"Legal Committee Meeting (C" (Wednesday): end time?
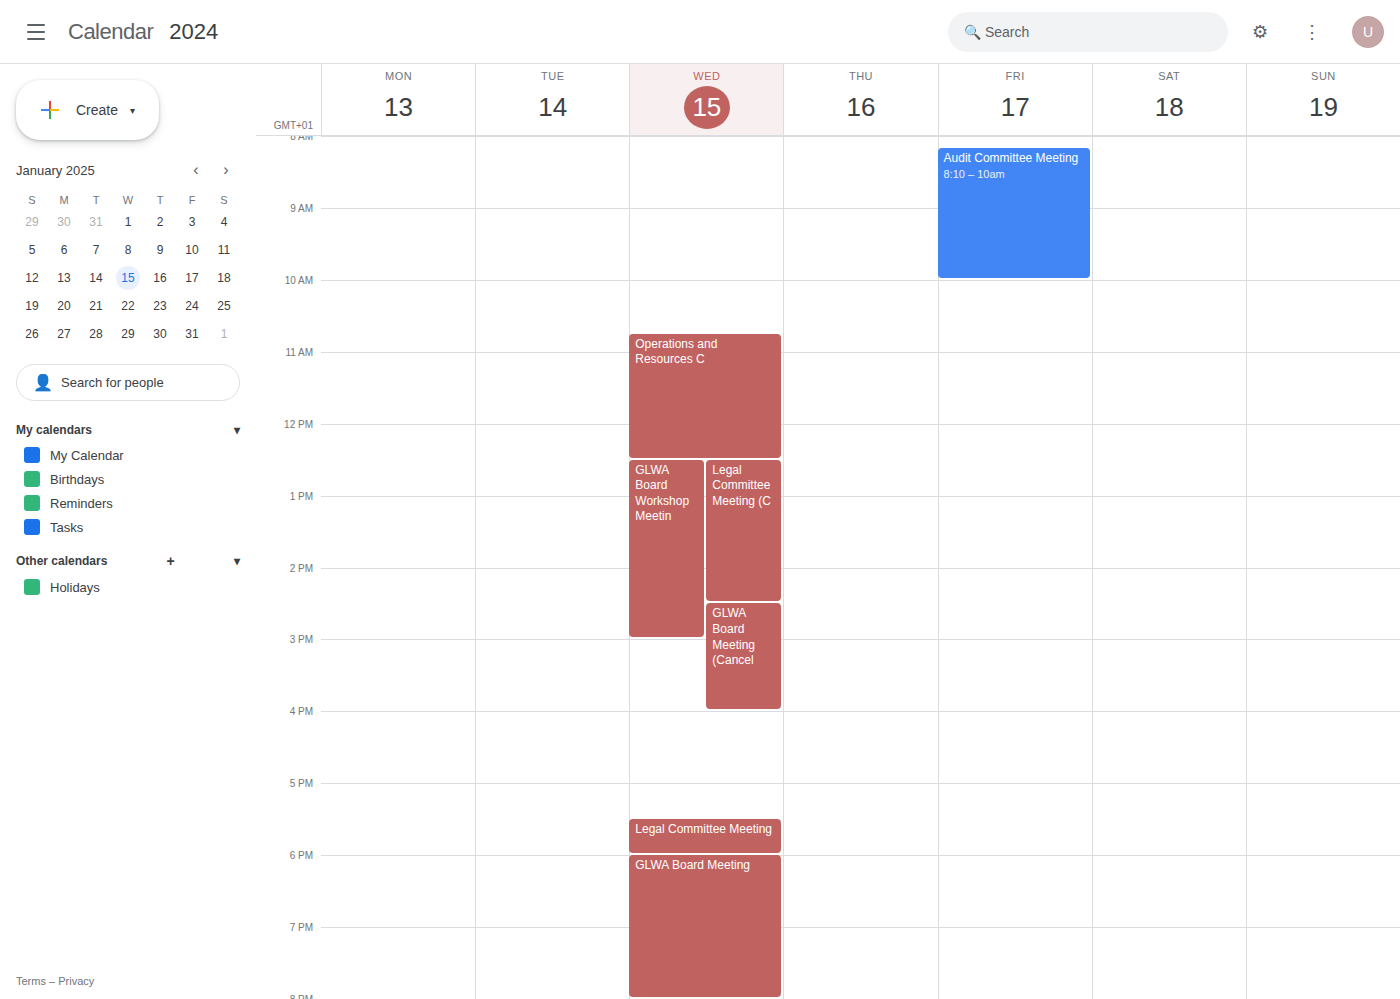
14:30